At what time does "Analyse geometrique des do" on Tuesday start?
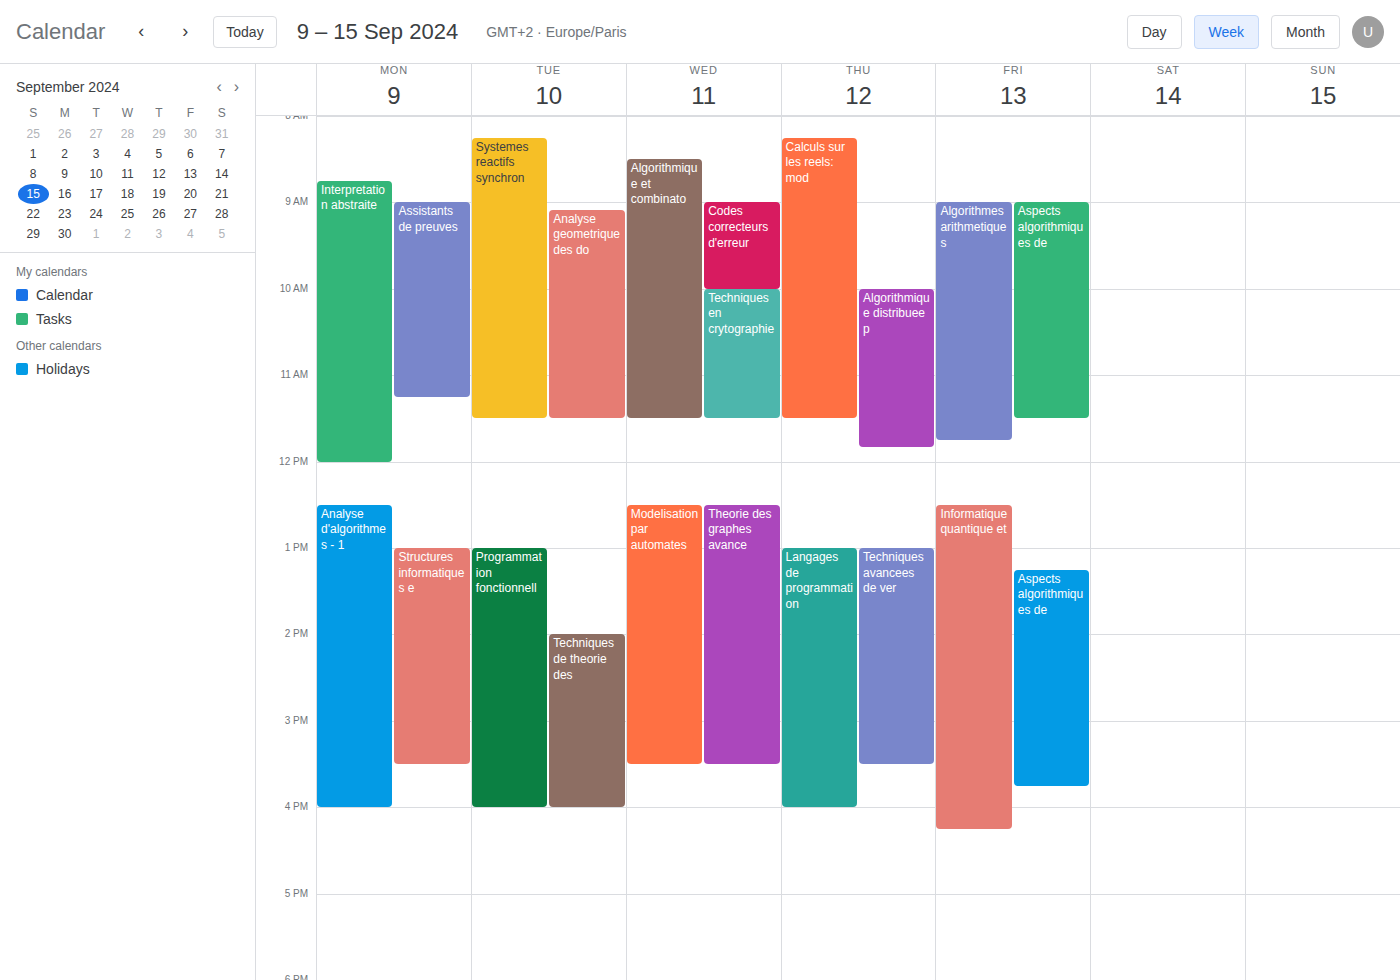
09:05